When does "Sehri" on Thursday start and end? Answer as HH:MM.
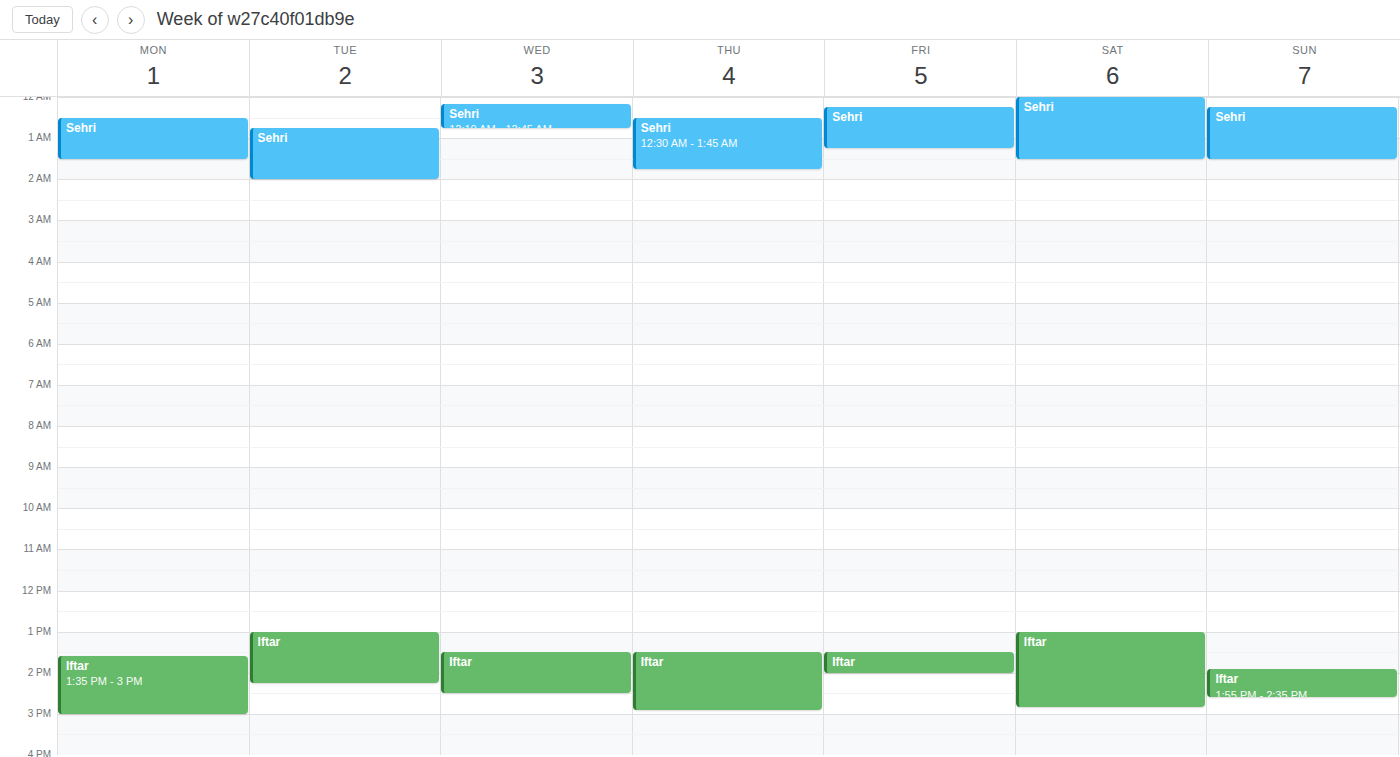
00:30 to 01:45